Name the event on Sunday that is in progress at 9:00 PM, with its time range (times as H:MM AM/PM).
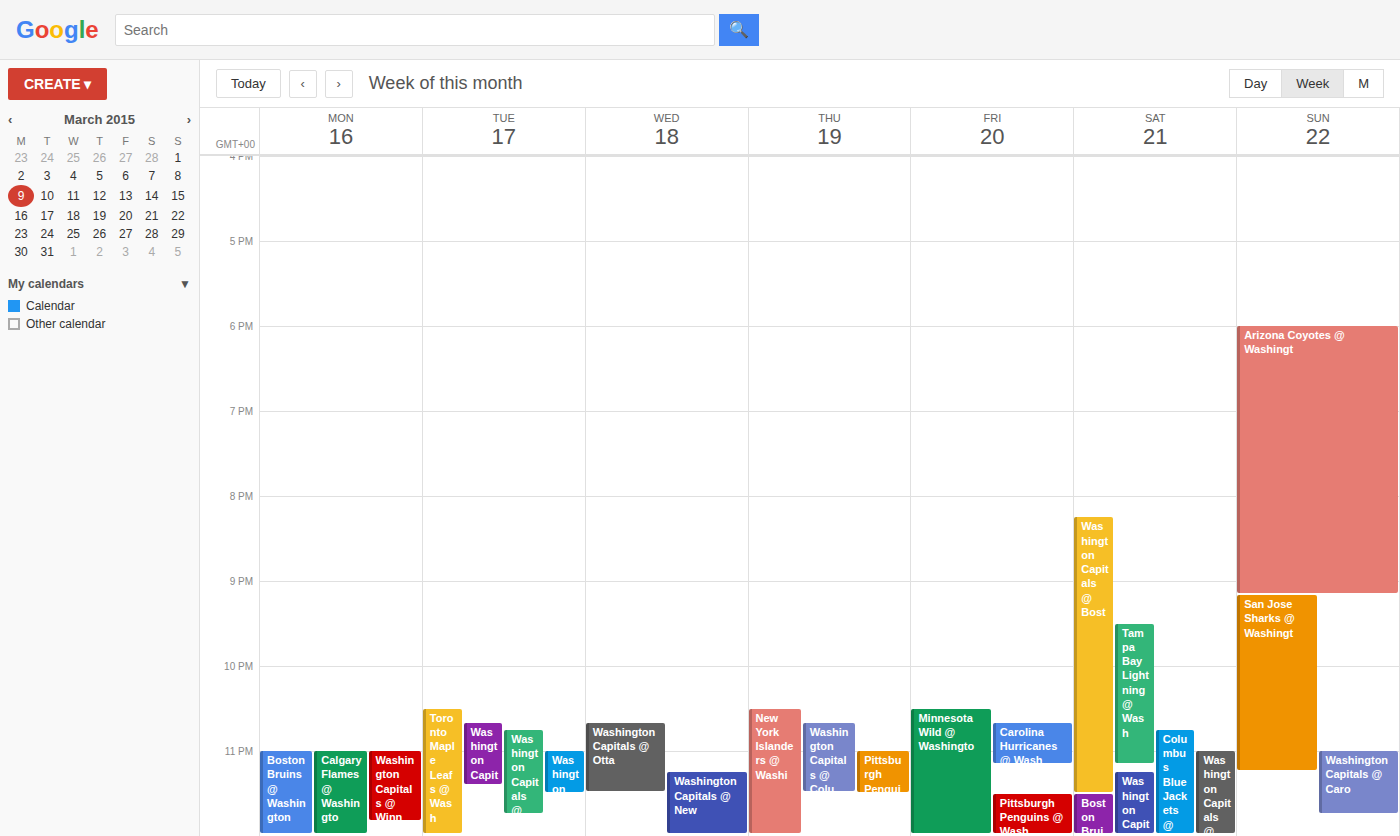
"Arizona Coyotes @ Washingt", 6:00 PM to 9:10 PM